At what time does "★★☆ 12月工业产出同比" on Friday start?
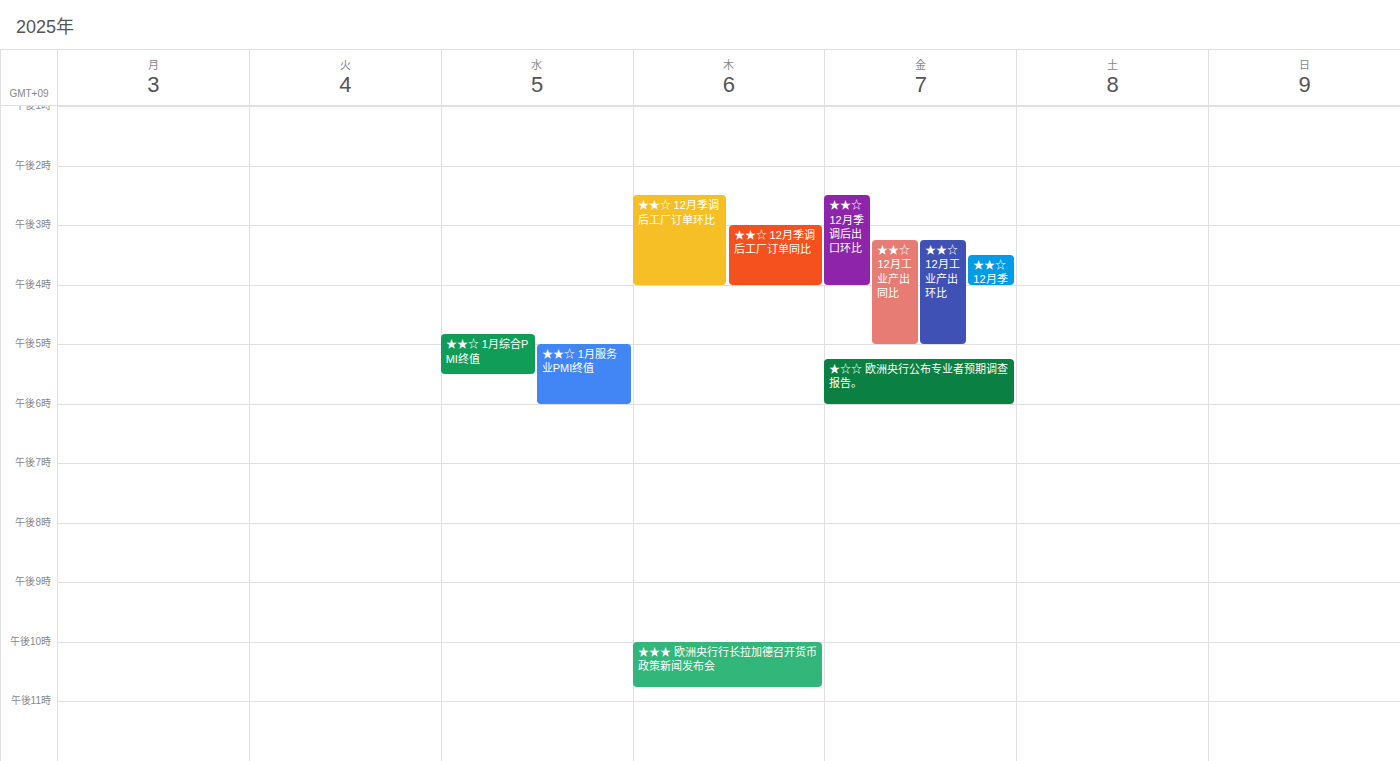
15:15